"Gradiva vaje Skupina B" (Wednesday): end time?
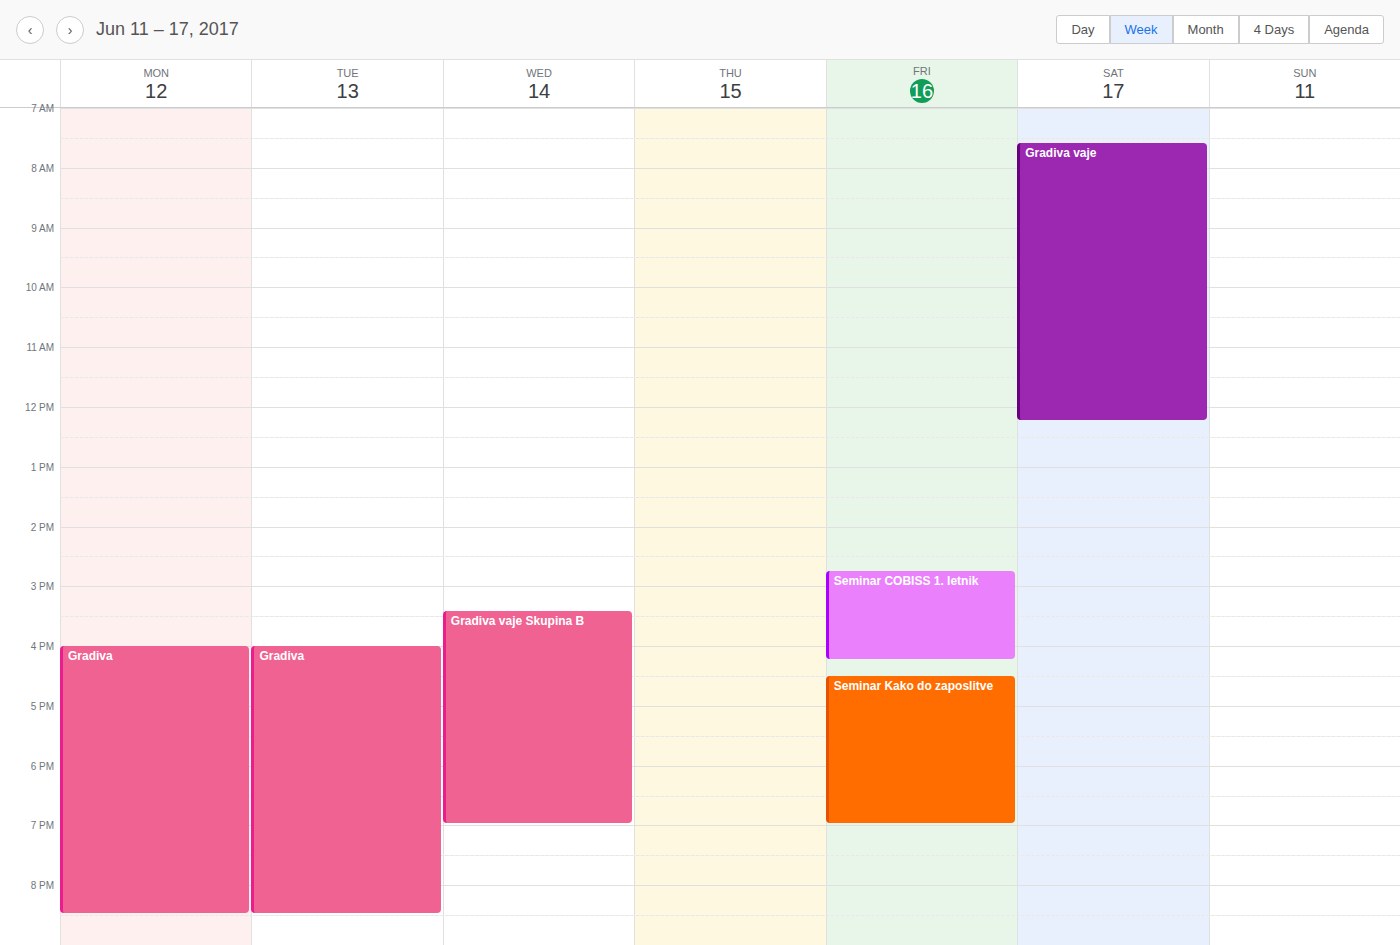
19:00